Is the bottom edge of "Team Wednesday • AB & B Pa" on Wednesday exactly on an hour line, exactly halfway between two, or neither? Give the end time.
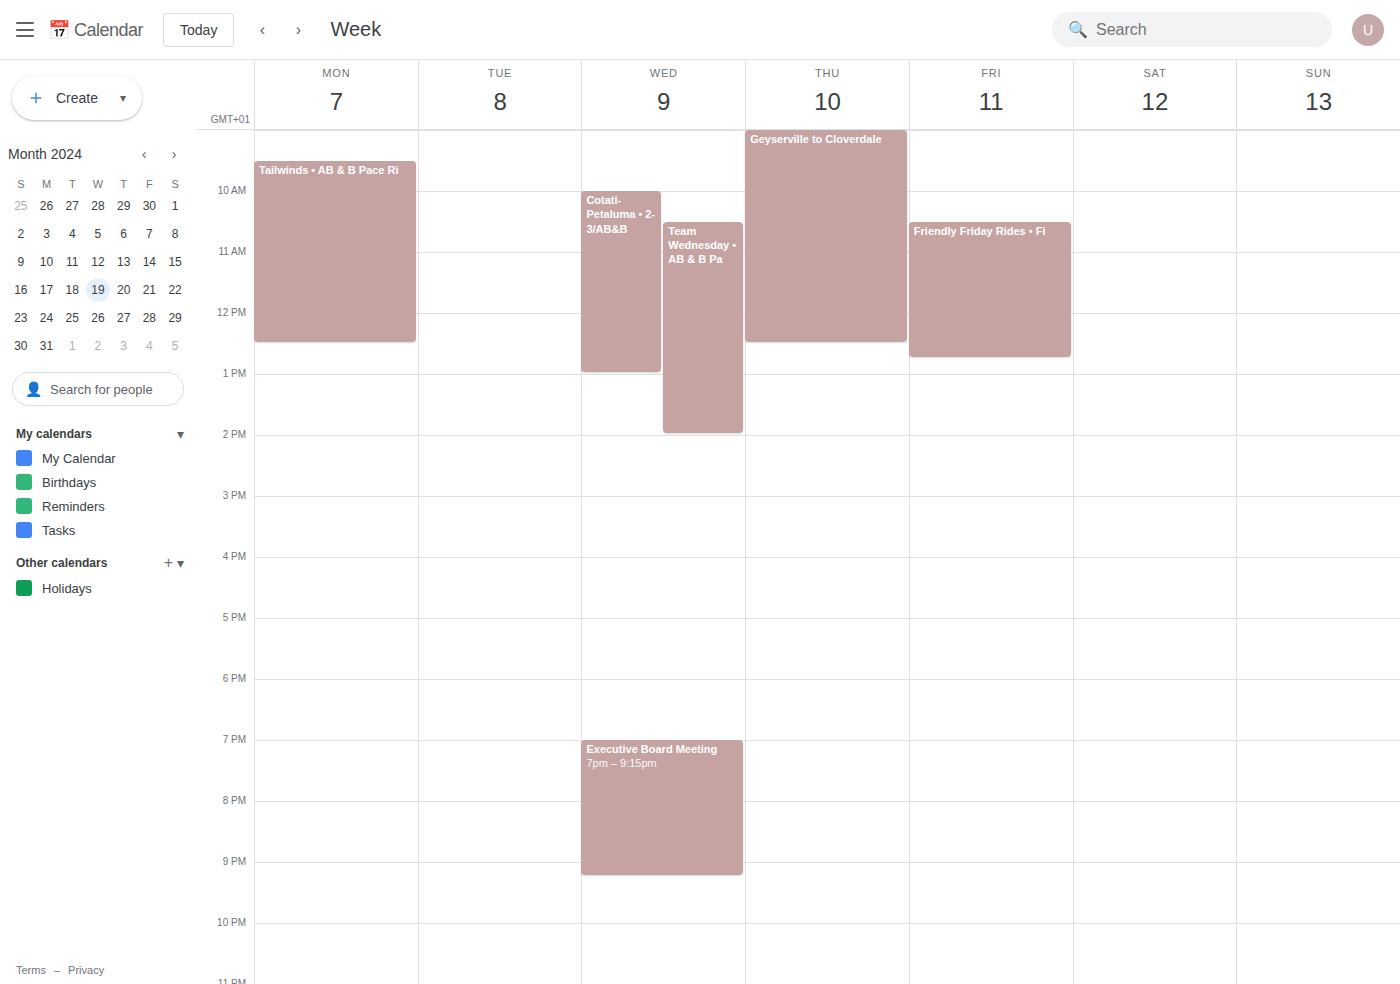
2:00 PM -- exactly on the 2 PM line.